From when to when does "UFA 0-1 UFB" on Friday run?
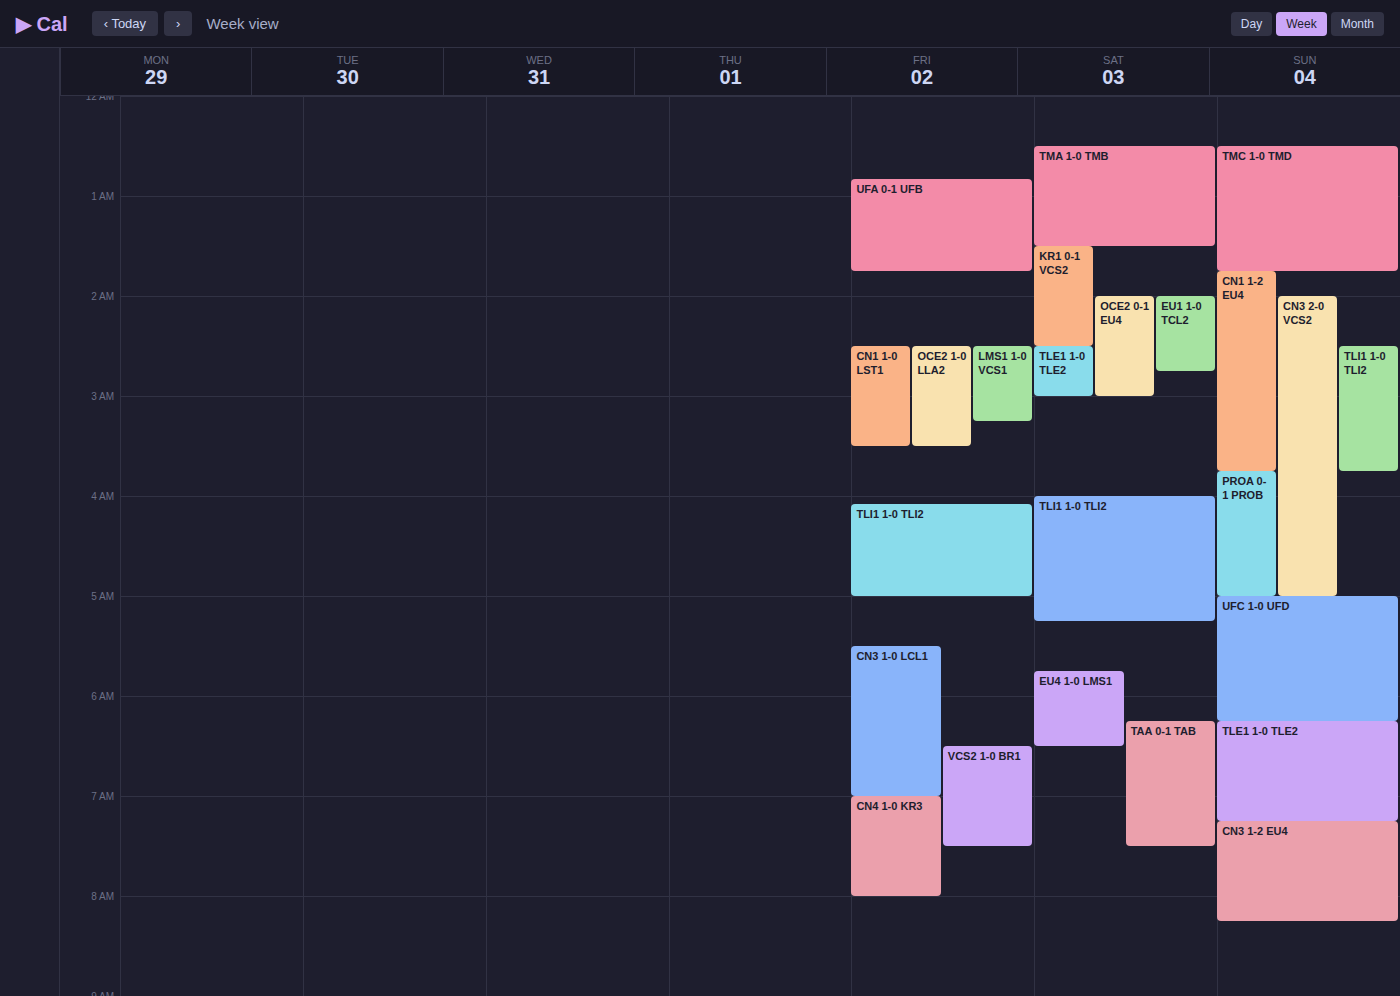
12:50 AM to 1:45 AM